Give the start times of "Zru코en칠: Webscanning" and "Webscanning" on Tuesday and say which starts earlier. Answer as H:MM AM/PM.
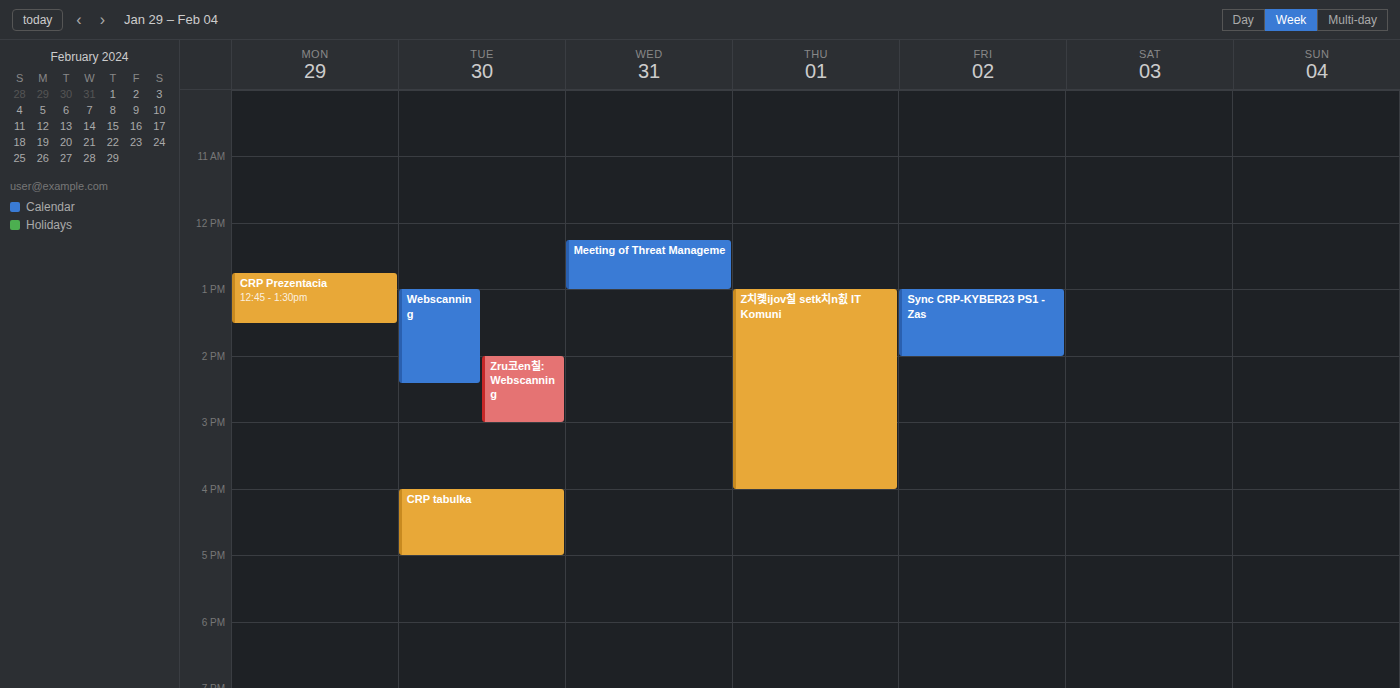
"Webscanning" 1:00 PM; "Zru코en칠: Webscanning" 2:00 PM.